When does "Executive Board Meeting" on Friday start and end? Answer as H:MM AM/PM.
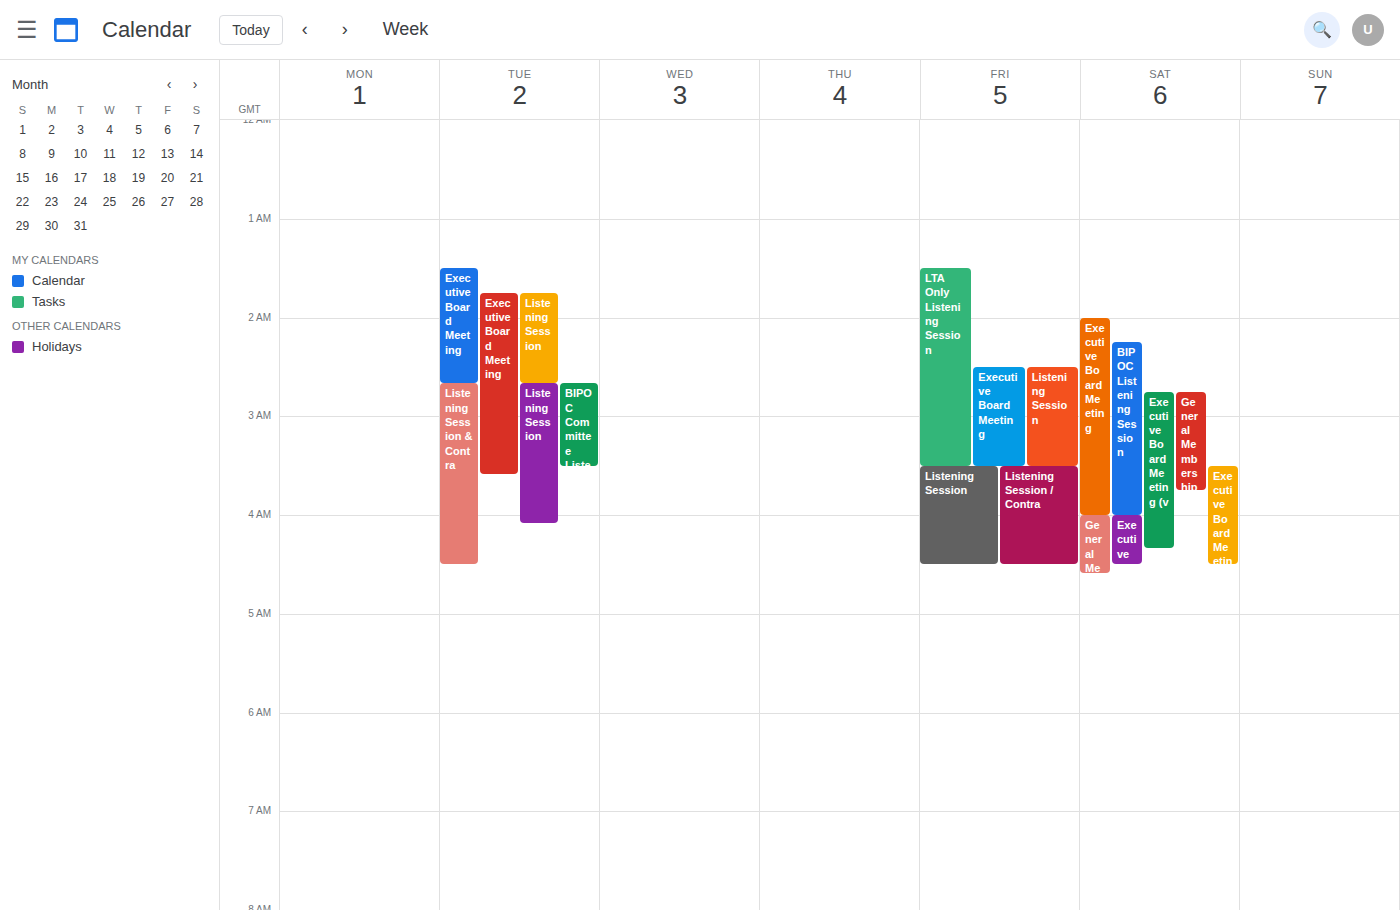
2:30 AM to 3:30 AM